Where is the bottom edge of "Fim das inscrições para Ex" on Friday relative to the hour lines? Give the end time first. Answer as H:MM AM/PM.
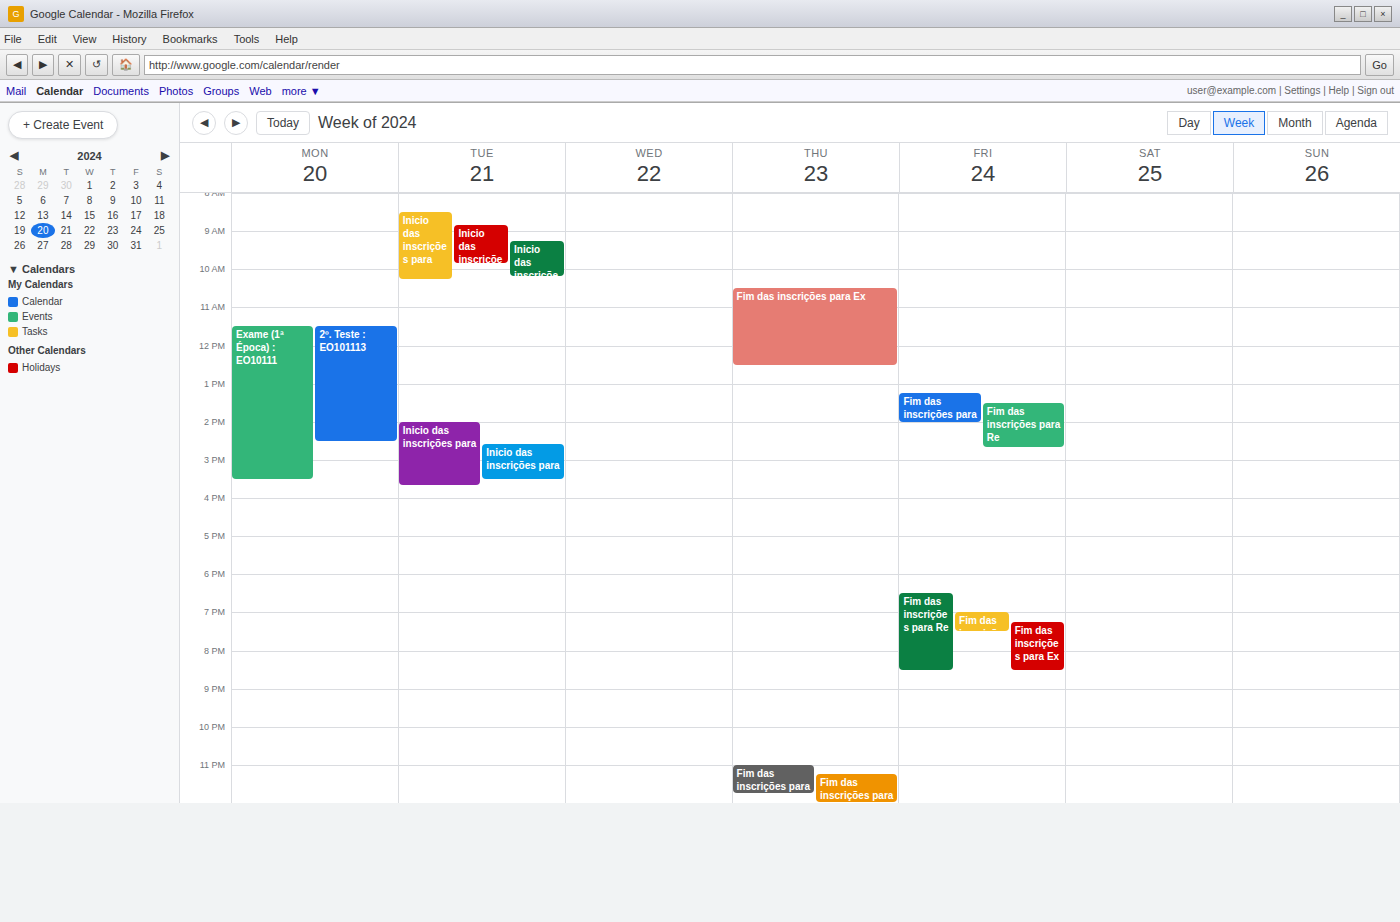
8:30 PM -- halfway between the 8 PM and 9 PM lines.